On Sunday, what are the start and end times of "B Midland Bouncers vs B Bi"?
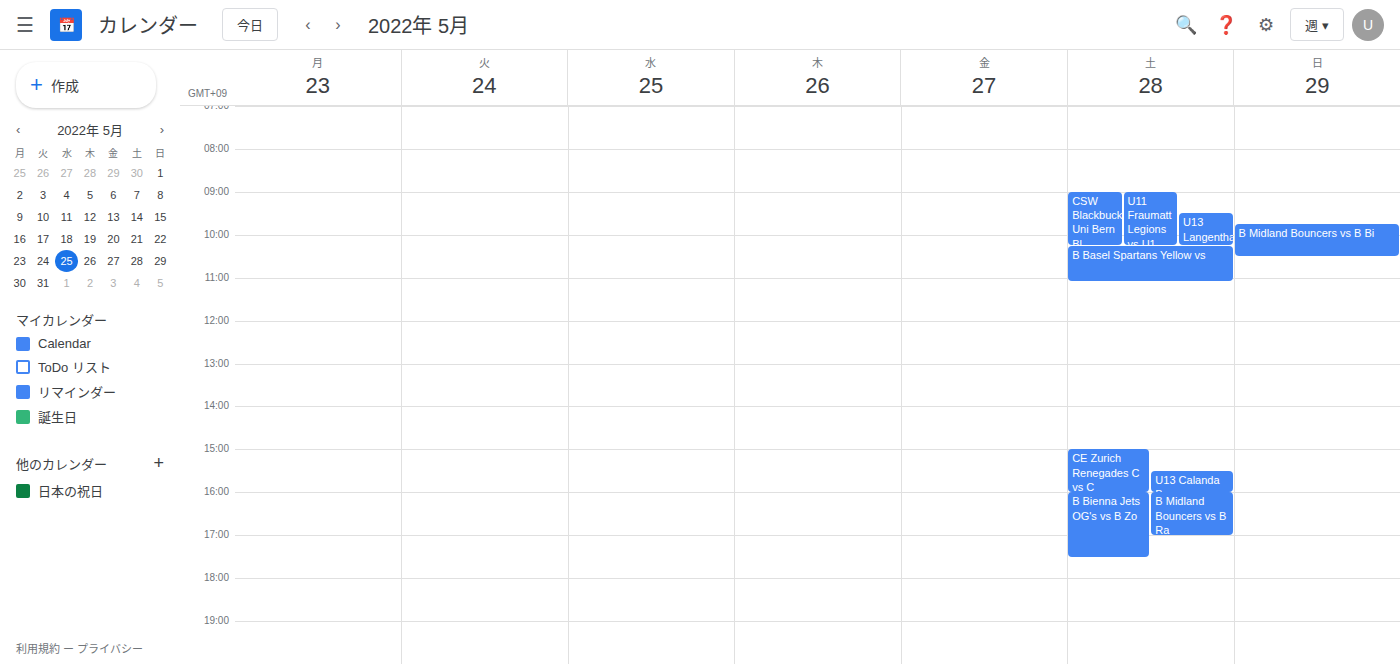
9:45 AM to 10:30 AM